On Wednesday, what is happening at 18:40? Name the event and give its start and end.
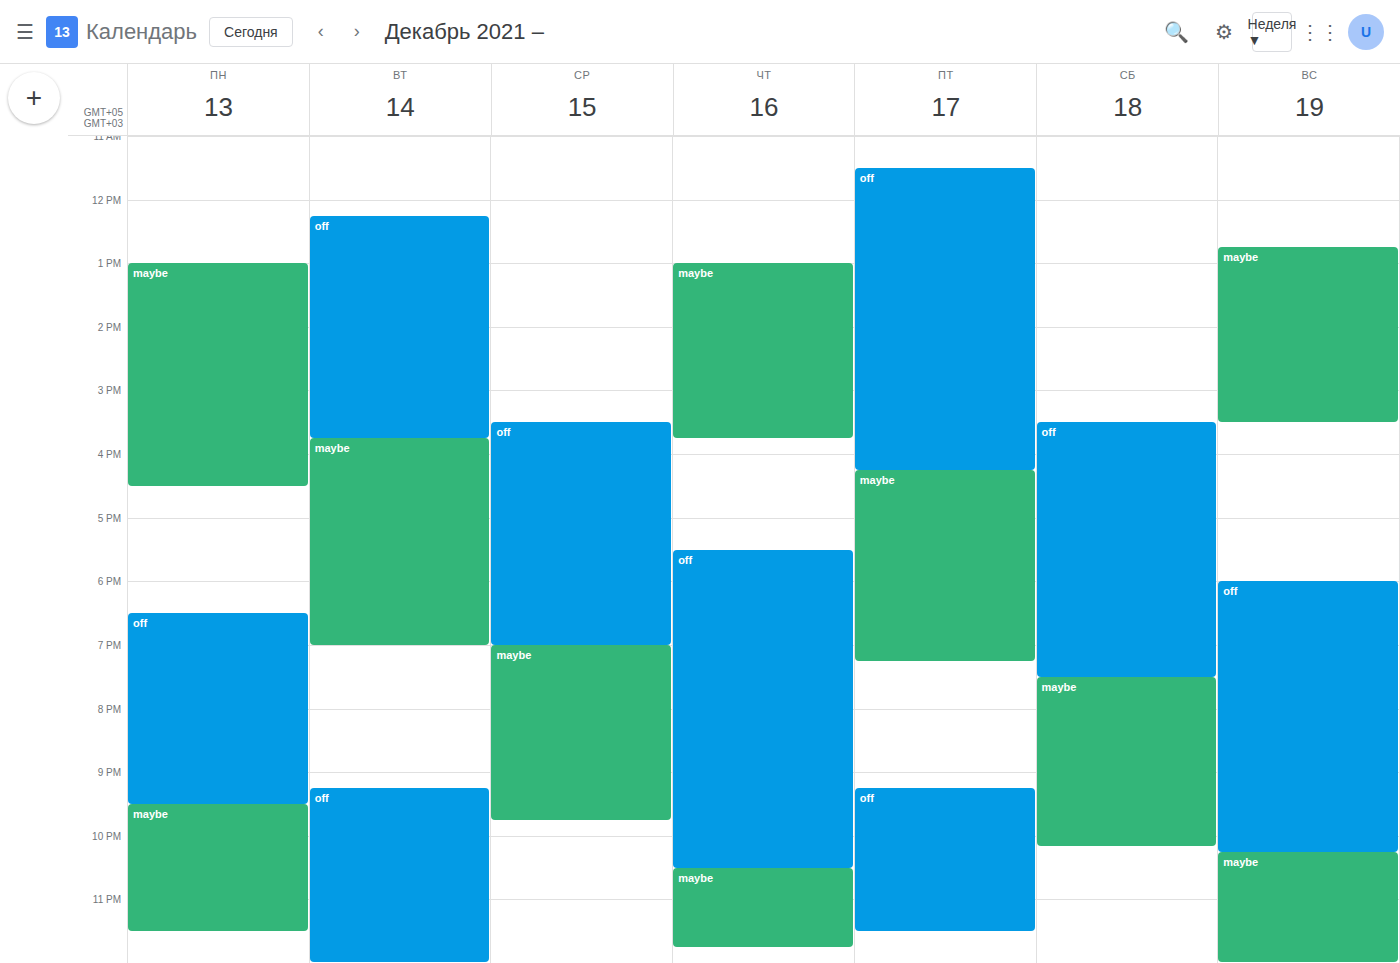
"off", 15:30 to 19:00